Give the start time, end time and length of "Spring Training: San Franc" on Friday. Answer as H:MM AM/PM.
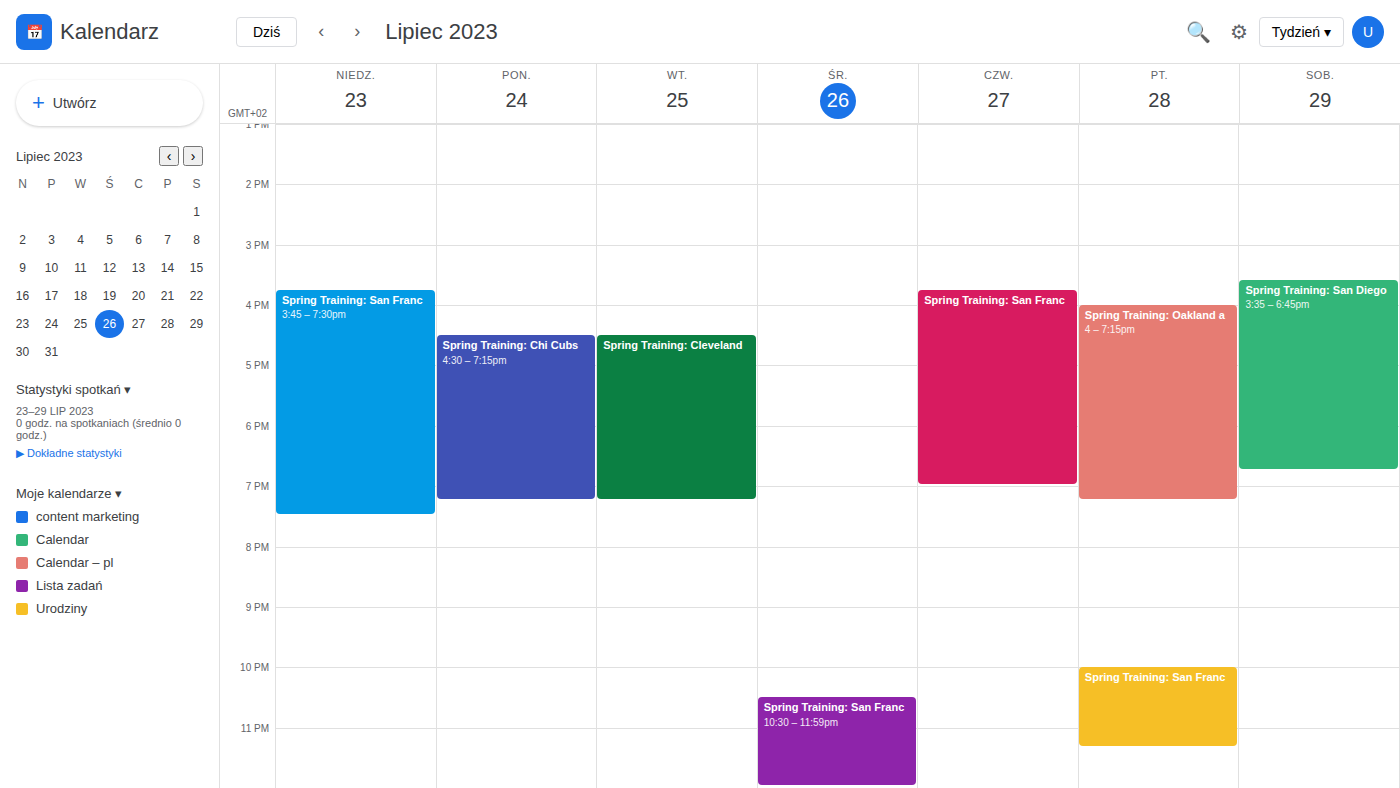
10:00 PM to 11:20 PM, 1 hour 20 minutes